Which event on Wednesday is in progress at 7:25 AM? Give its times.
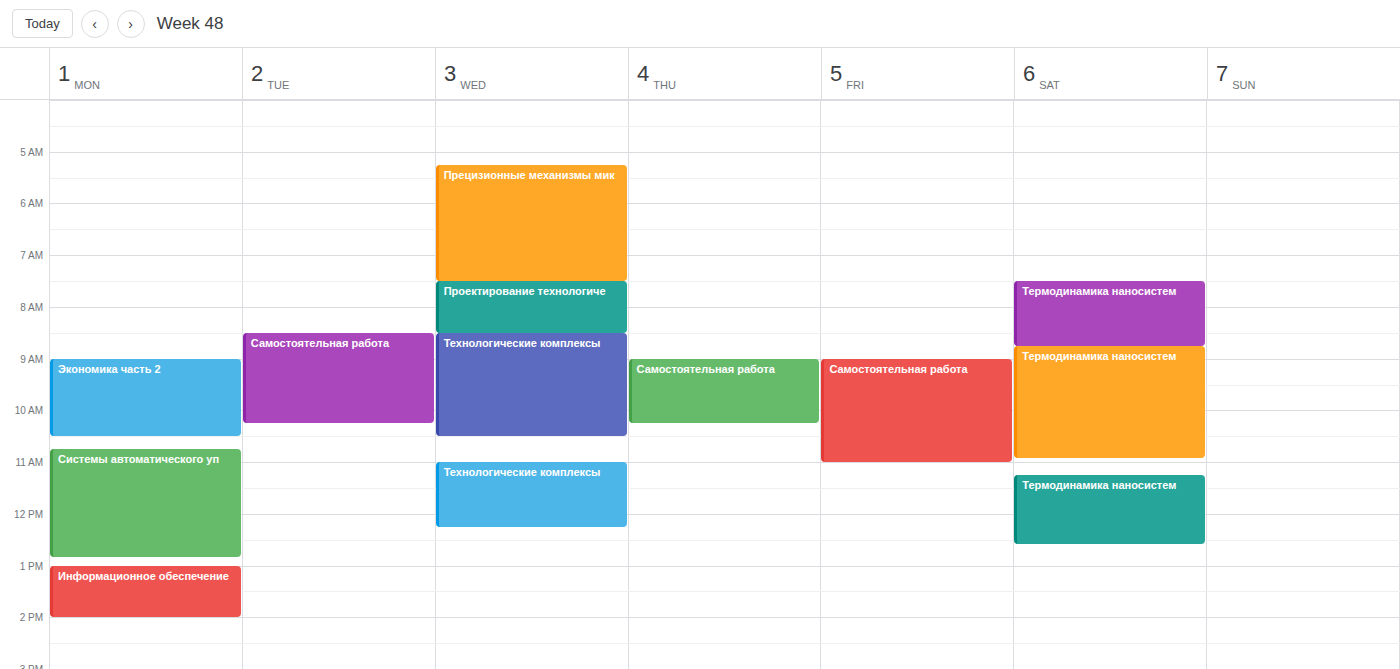
"Прецизионные механизмы мик", 5:15 AM to 7:30 AM